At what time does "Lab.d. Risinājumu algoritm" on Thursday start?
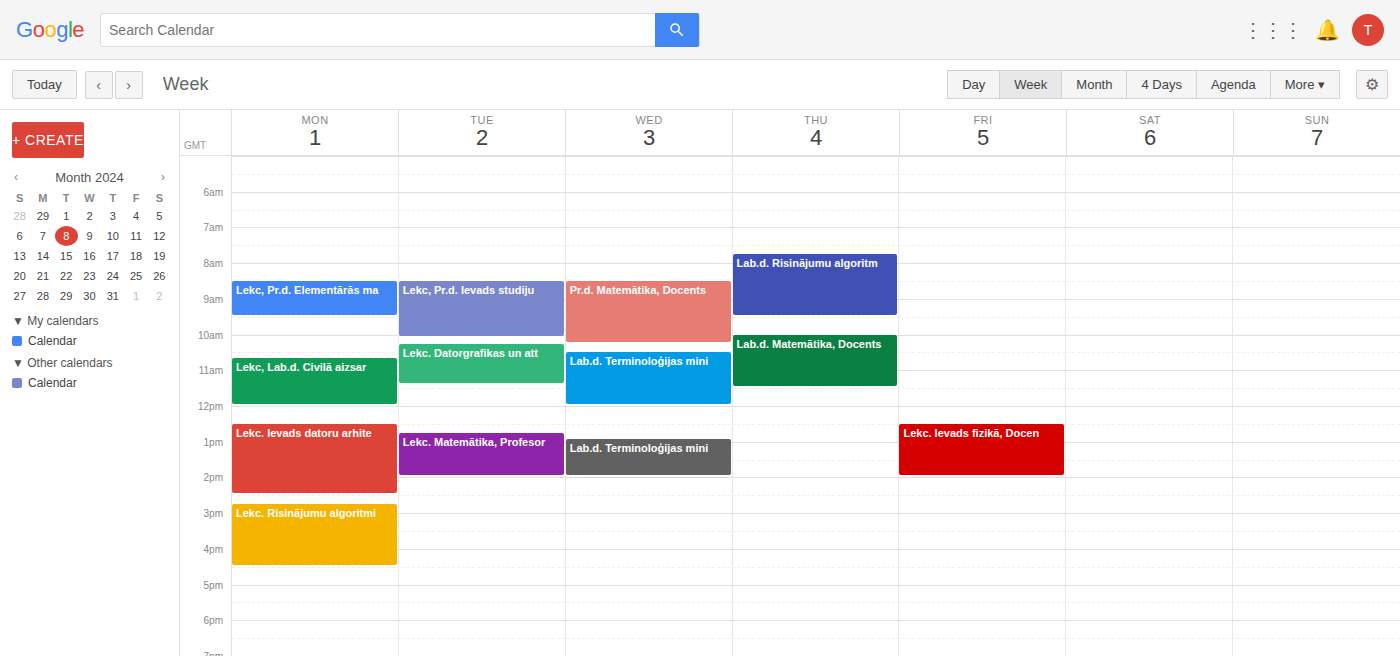
7:45 AM